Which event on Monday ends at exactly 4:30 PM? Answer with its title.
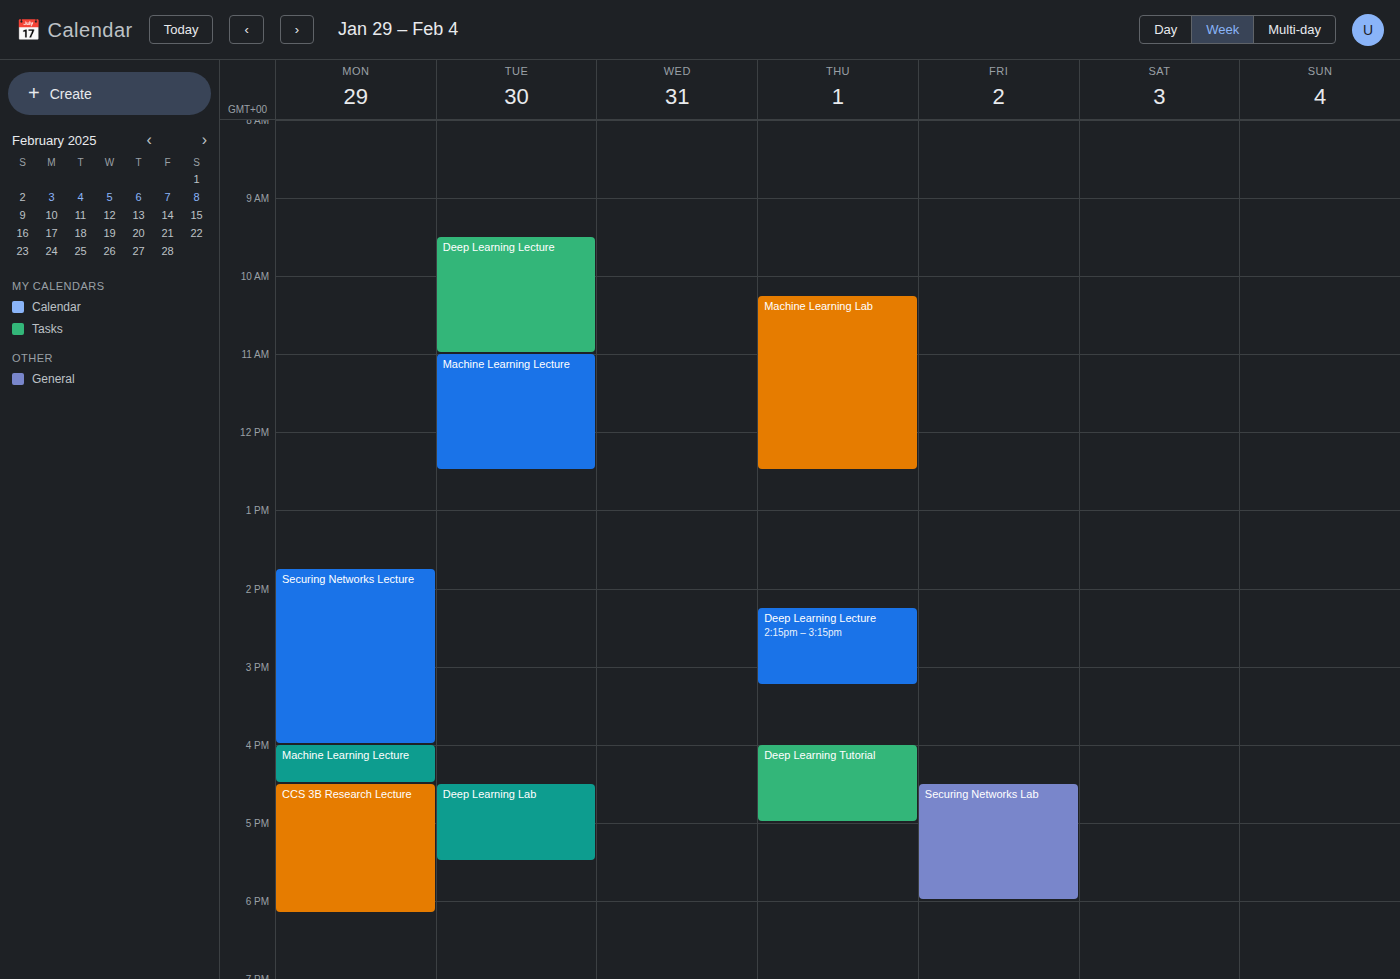
"Machine Learning Lecture"